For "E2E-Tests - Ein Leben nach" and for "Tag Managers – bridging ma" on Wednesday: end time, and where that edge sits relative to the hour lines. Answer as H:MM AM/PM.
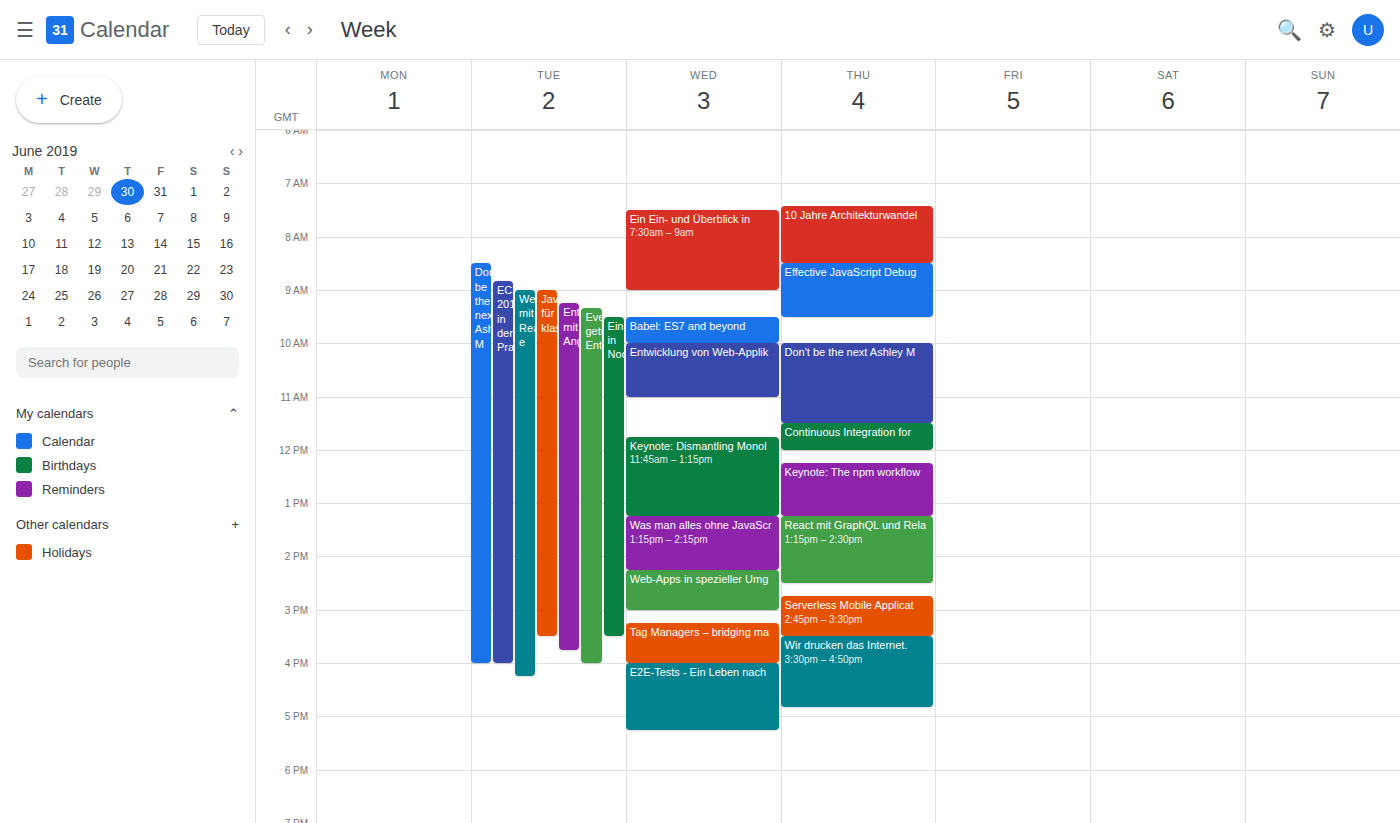
"E2E-Tests - Ein Leben nach": 5:15 PM, neither: a quarter of the way from the 5 PM line to the 6 PM line. "Tag Managers – bridging ma": 4:00 PM, exactly on the 4 PM line.